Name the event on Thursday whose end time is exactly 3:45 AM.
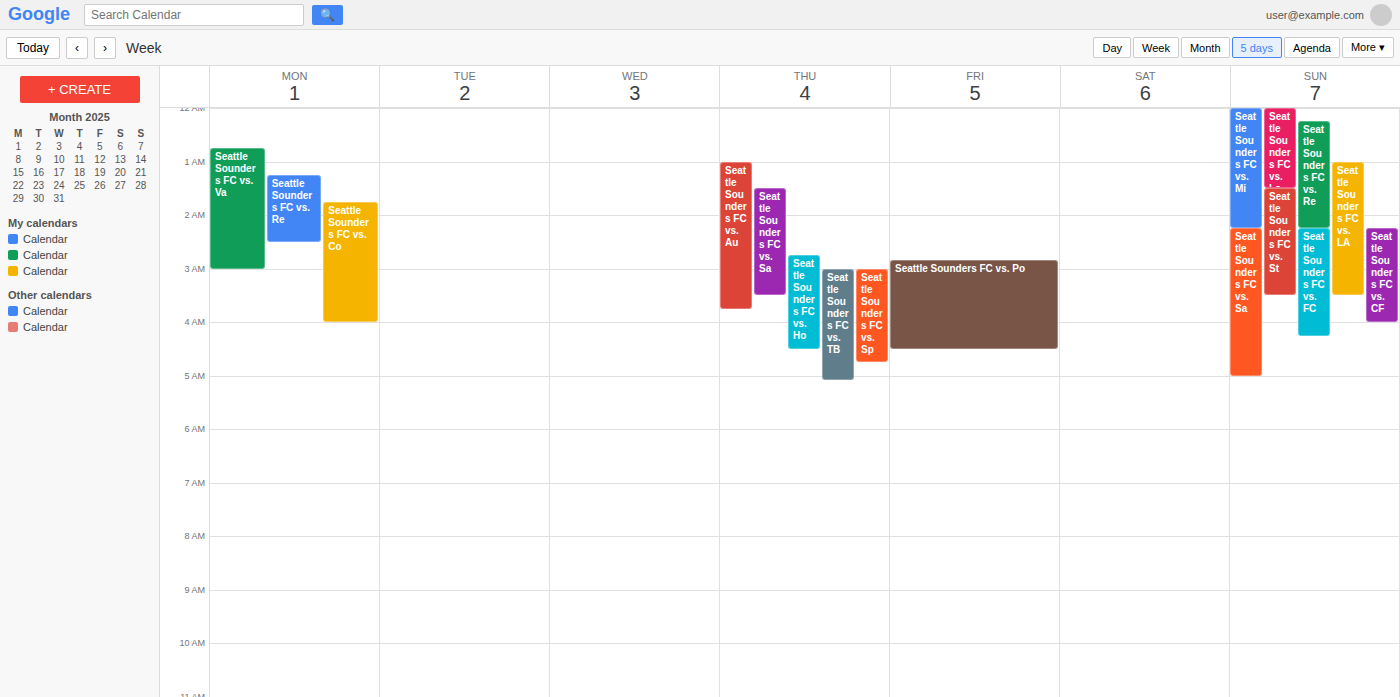
"Seattle Sounders FC vs. Au"